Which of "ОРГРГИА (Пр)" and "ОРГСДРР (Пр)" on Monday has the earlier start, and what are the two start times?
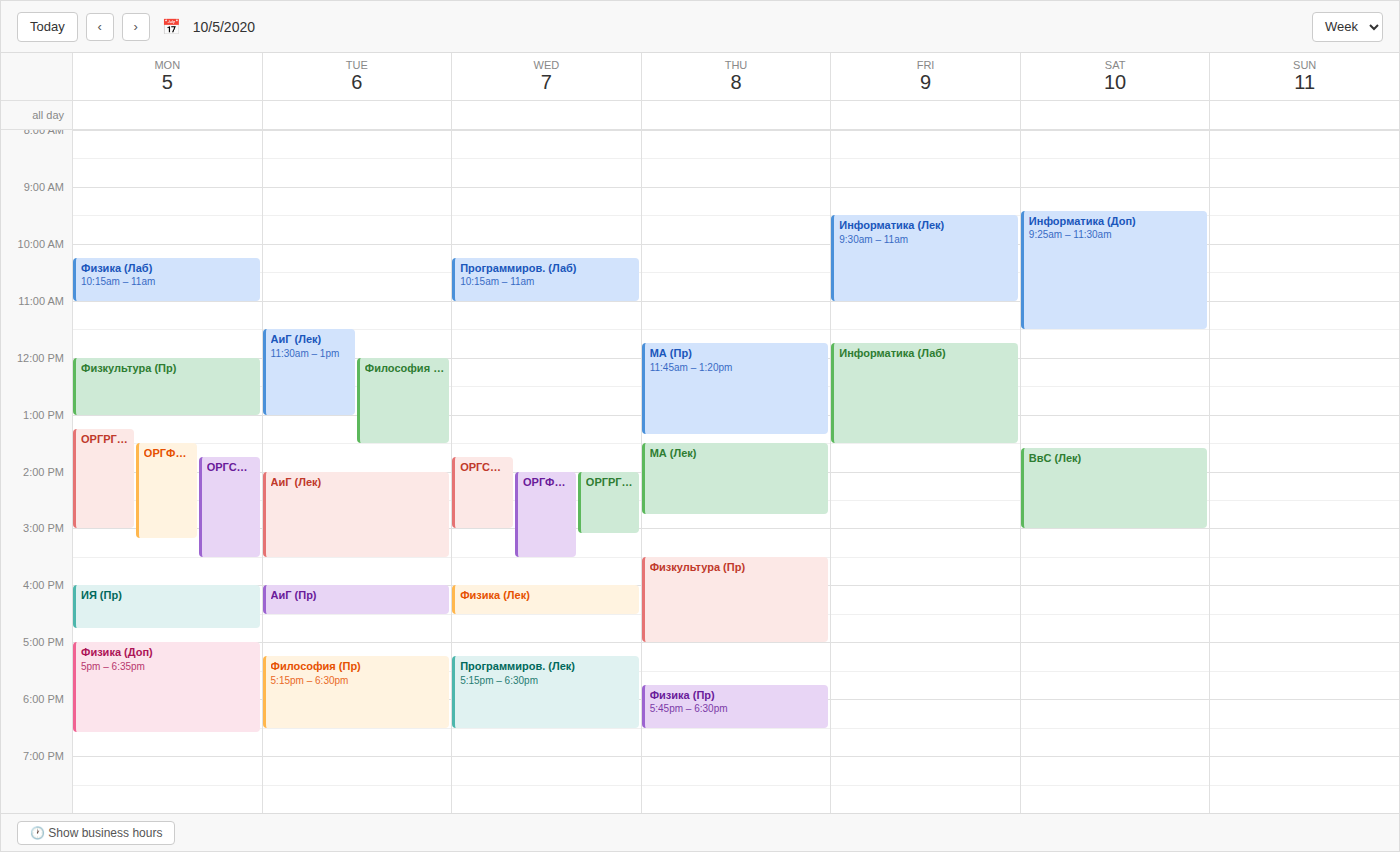
"ОРГРГИА (Пр)" 1:15 PM; "ОРГСДРР (Пр)" 1:45 PM.